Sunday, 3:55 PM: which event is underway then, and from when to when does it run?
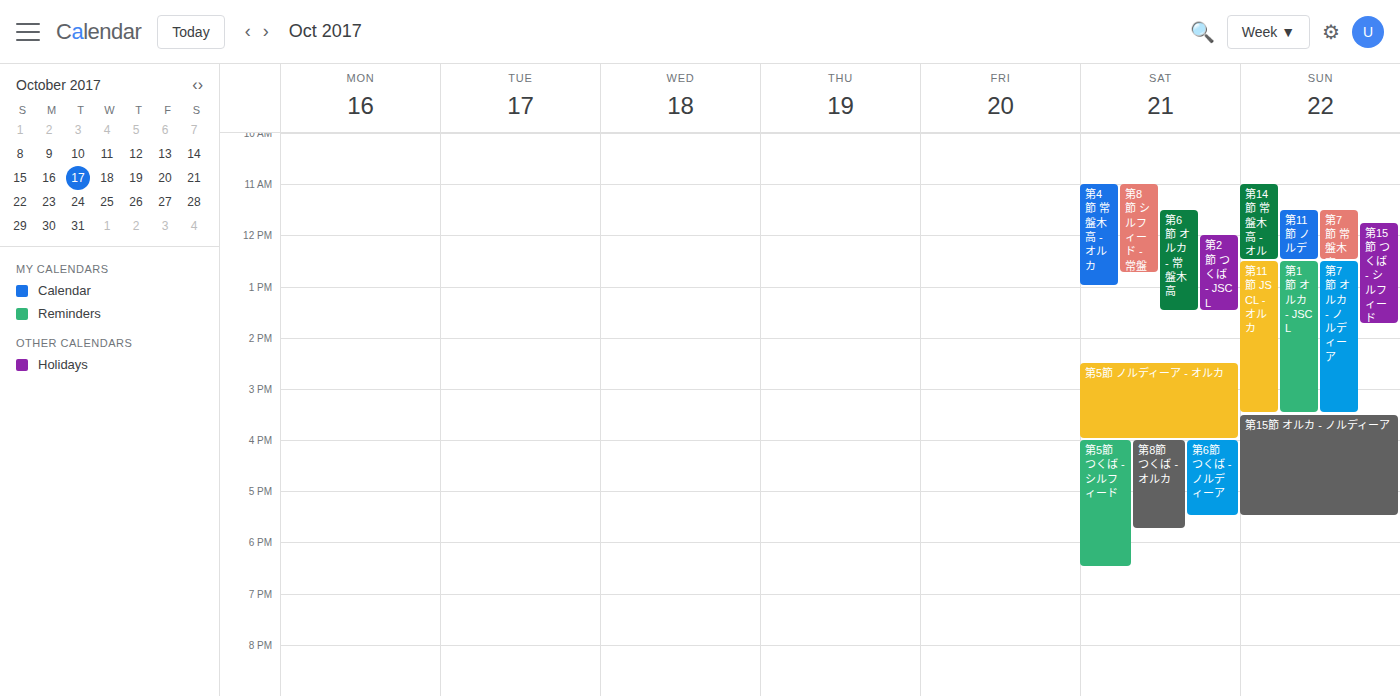
"第15節 オルカ - ノルディーア", 3:30 PM to 5:30 PM